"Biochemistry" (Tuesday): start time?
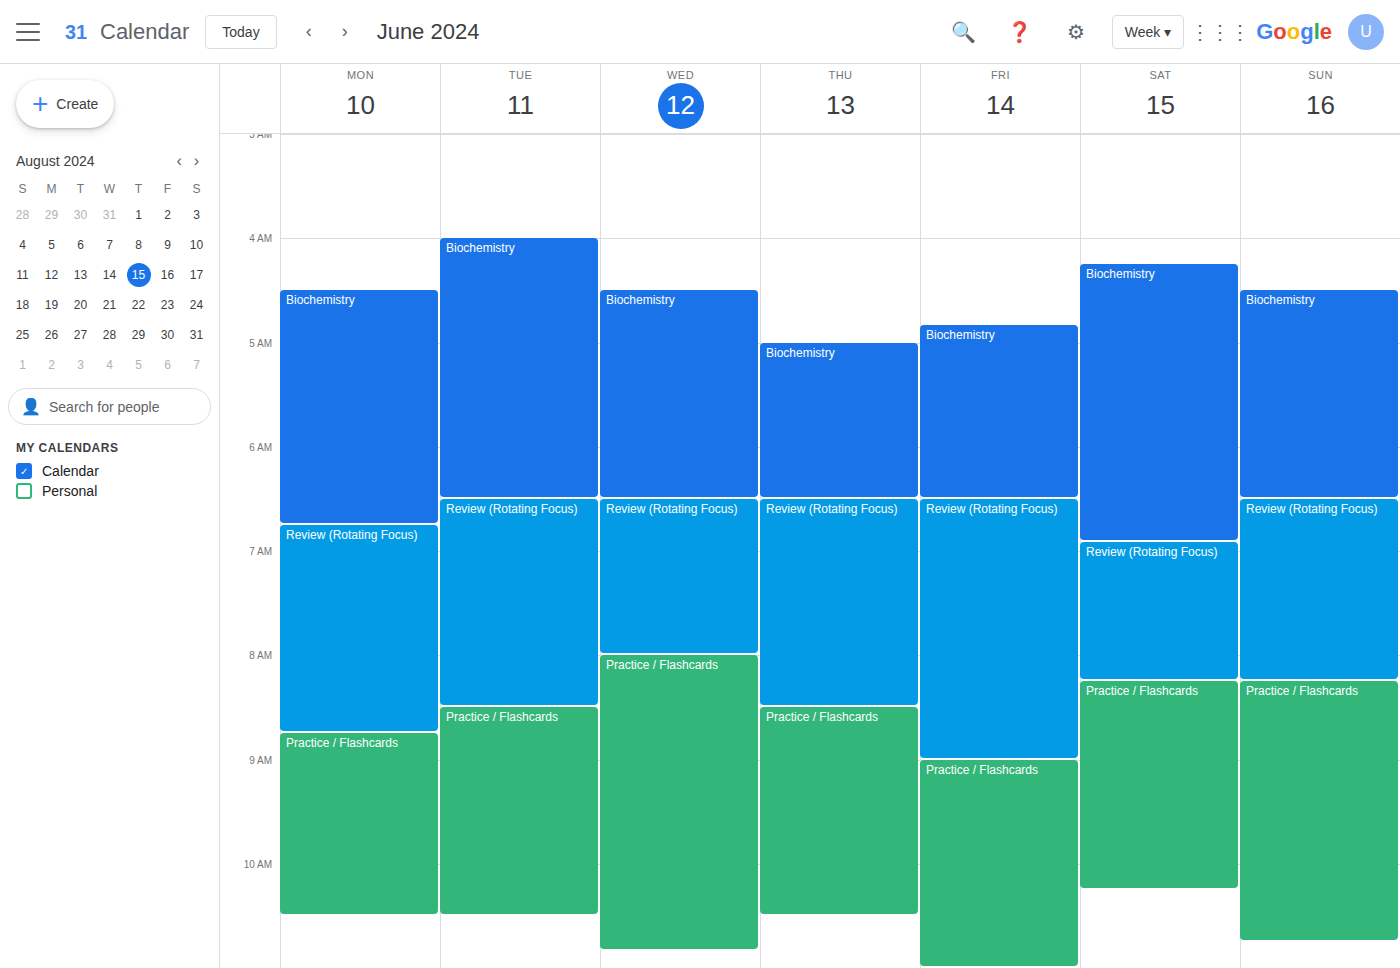
4:00 AM